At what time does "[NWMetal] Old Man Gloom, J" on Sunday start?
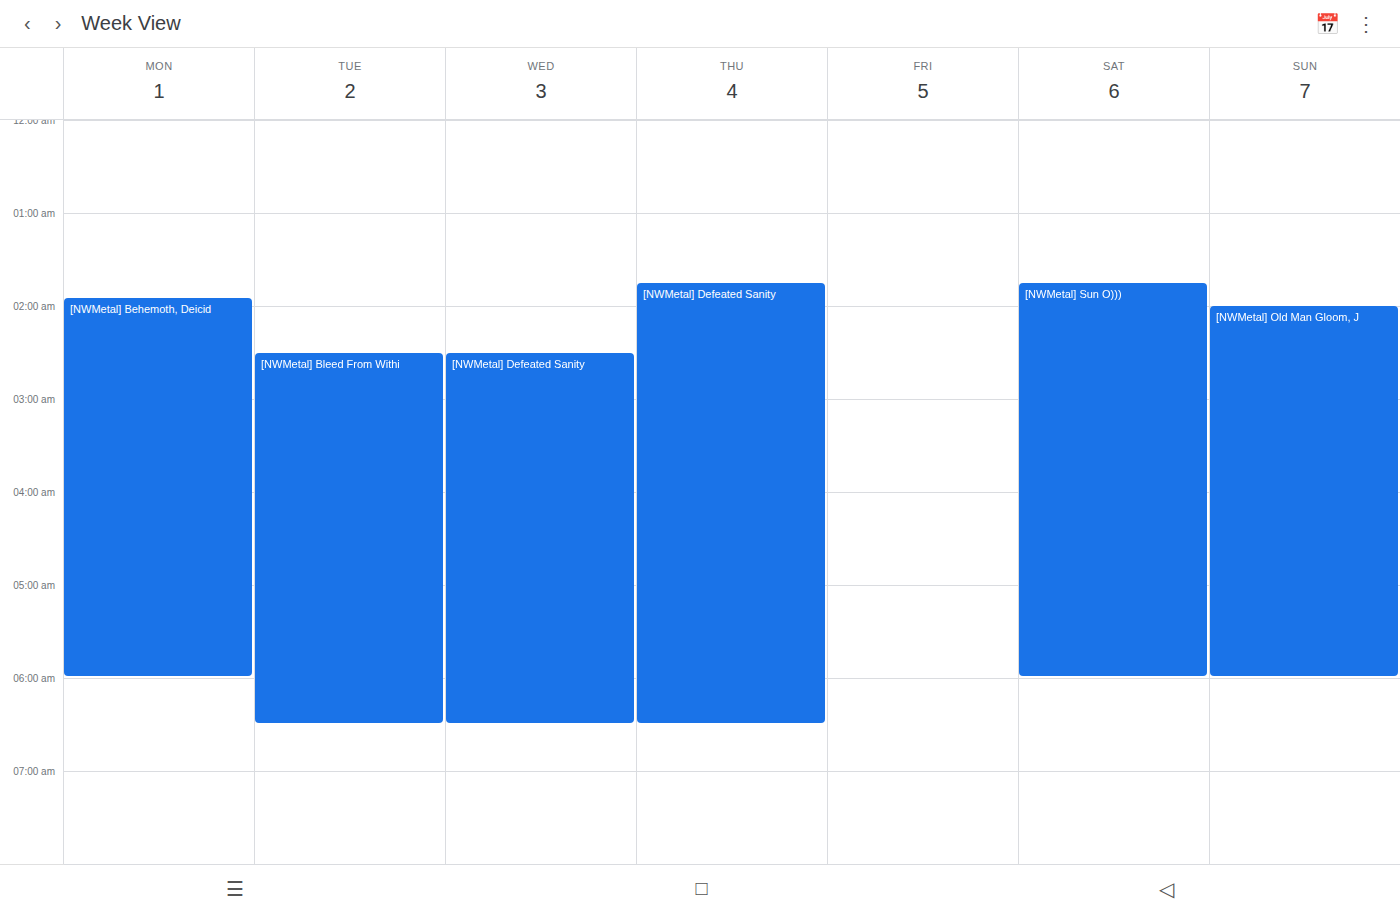
2:00 AM